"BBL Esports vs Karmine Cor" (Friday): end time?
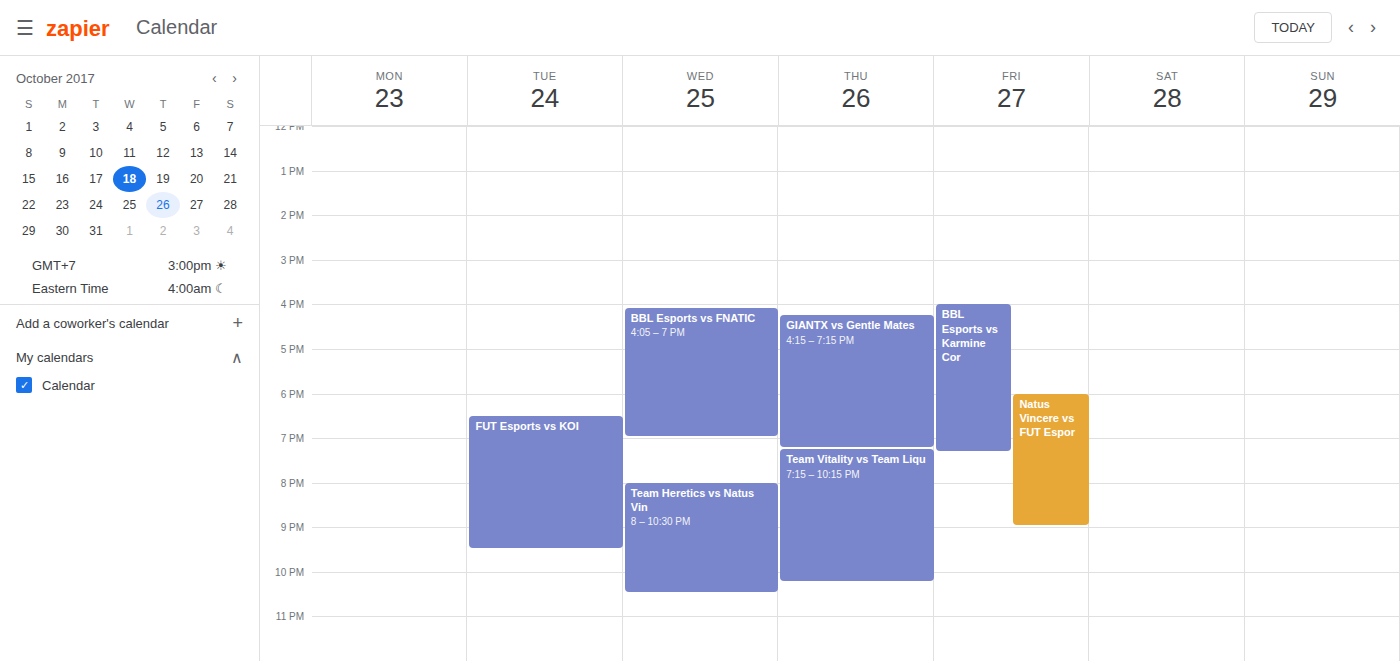
7:20 PM